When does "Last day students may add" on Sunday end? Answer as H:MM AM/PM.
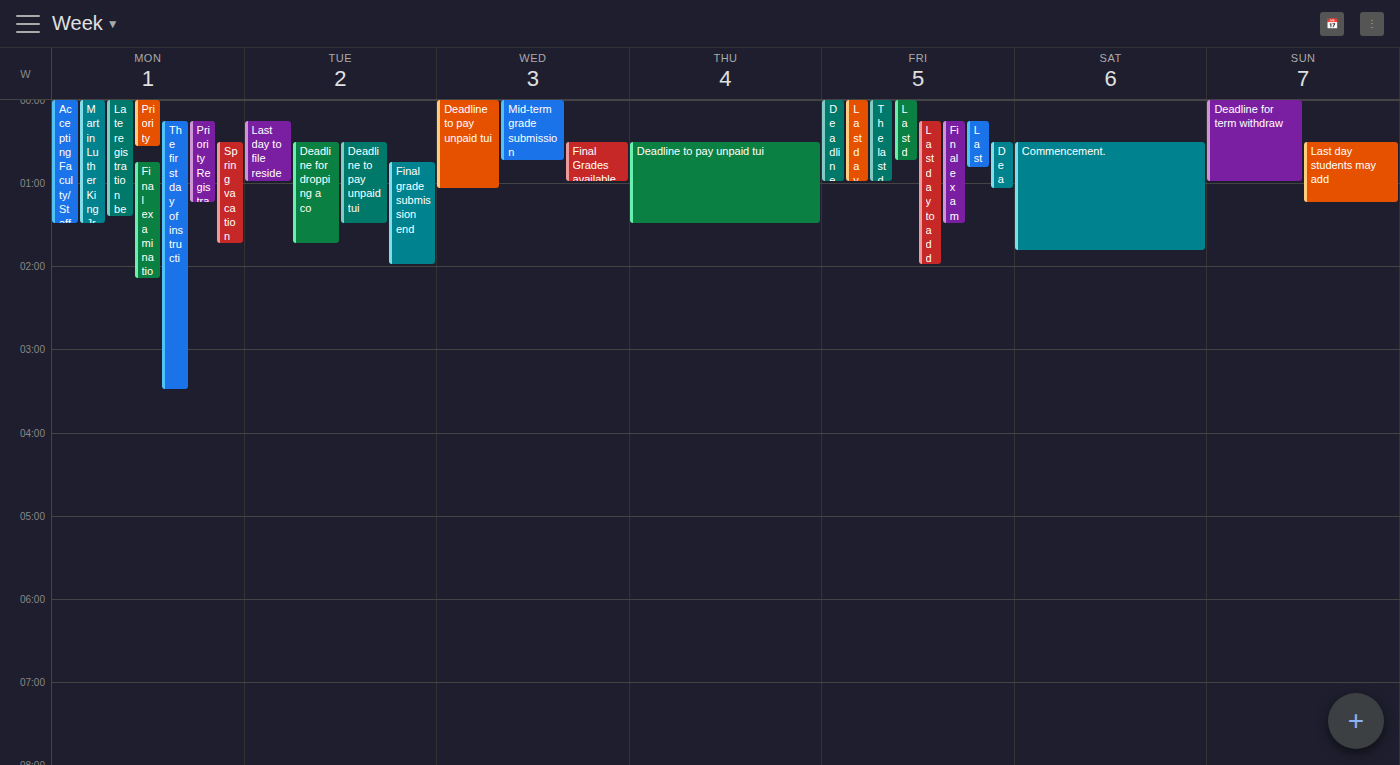
1:15 AM